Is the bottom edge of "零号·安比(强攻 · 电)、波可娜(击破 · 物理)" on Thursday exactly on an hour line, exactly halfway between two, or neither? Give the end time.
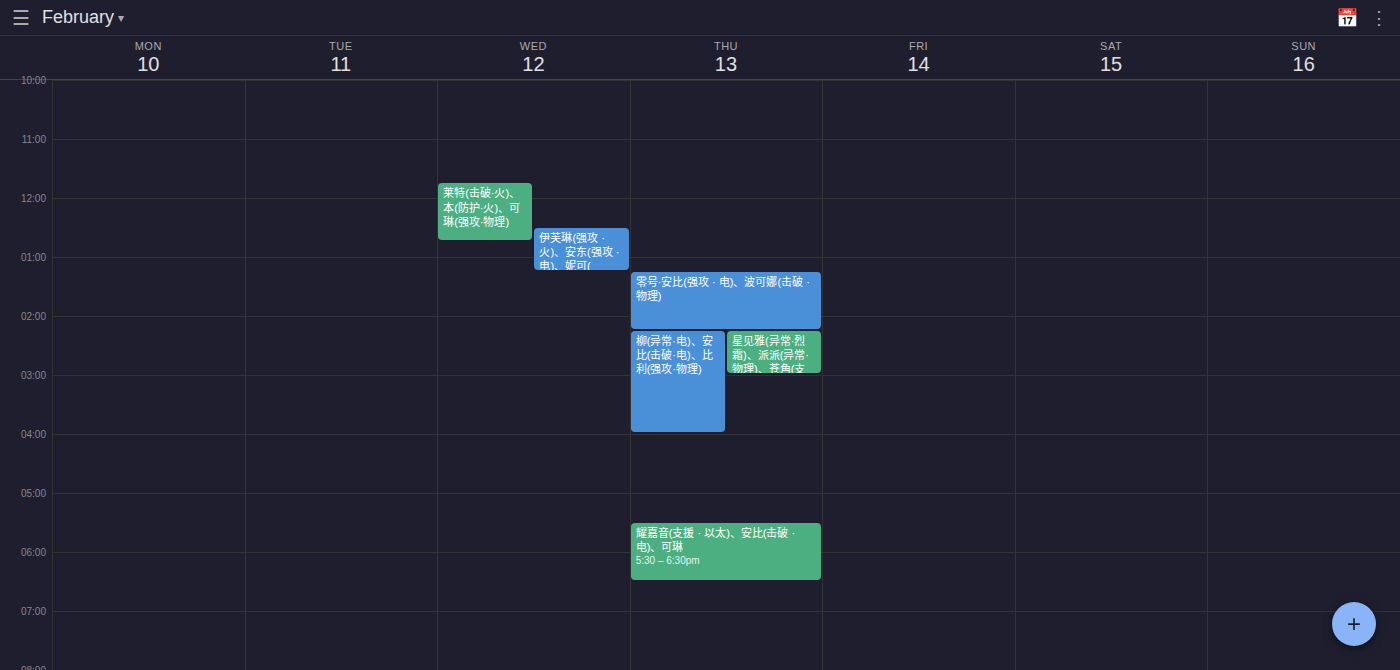
2:15 PM -- neither: a quarter of the way from the 2 PM line to the 3 PM line.